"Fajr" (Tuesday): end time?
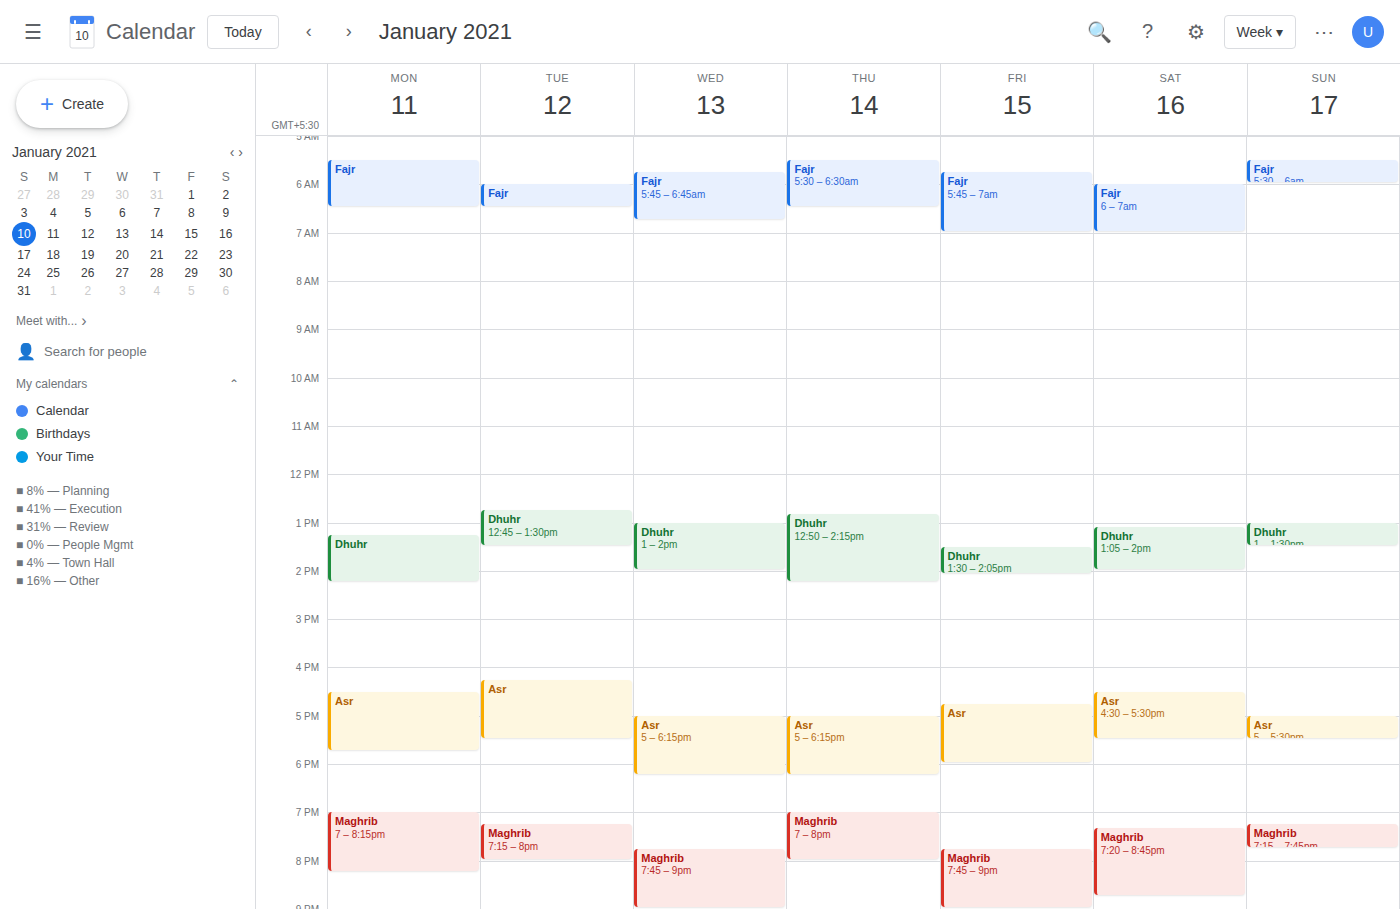
6:30 AM